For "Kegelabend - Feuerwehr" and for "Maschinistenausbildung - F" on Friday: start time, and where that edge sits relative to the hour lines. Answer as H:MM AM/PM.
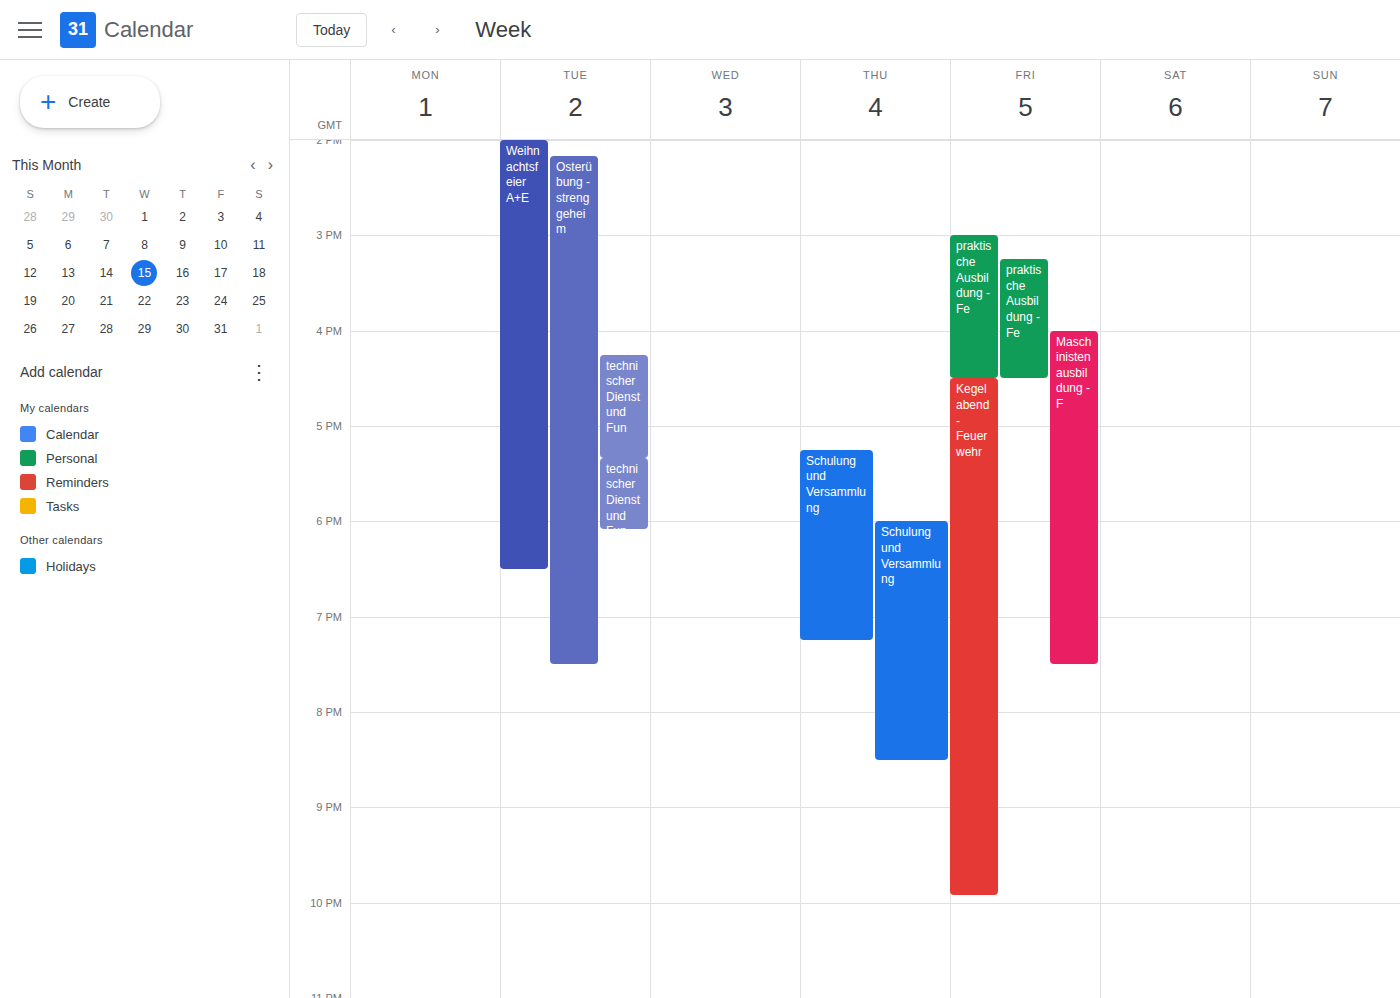
"Kegelabend - Feuerwehr": 4:30 PM, halfway between the 4 PM and 5 PM lines. "Maschinistenausbildung - F": 4:00 PM, exactly on the 4 PM line.